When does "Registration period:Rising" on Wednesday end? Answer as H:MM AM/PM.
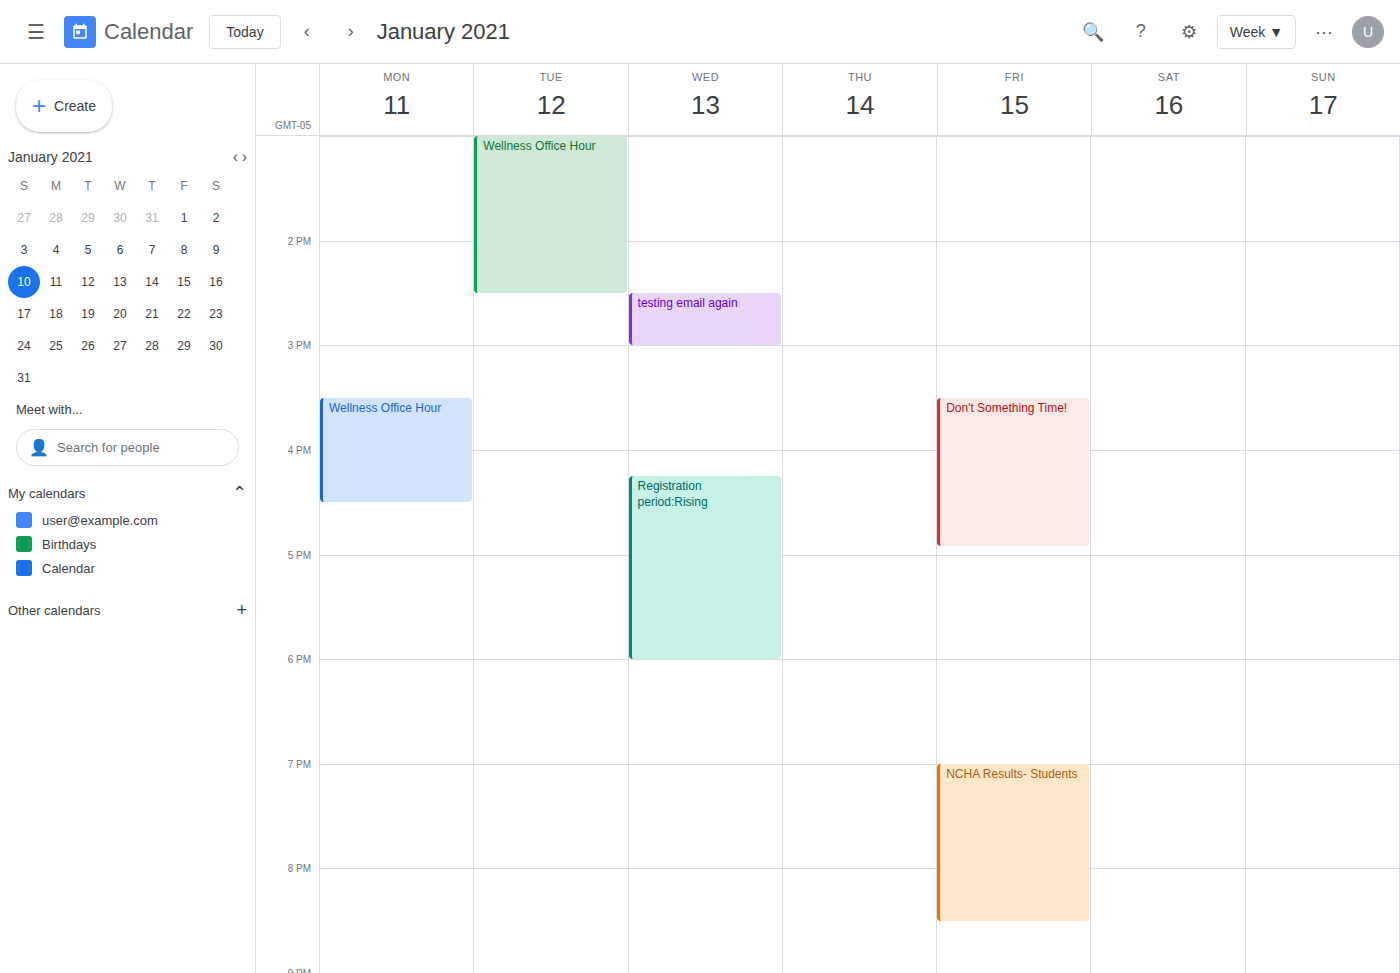
6:00 PM